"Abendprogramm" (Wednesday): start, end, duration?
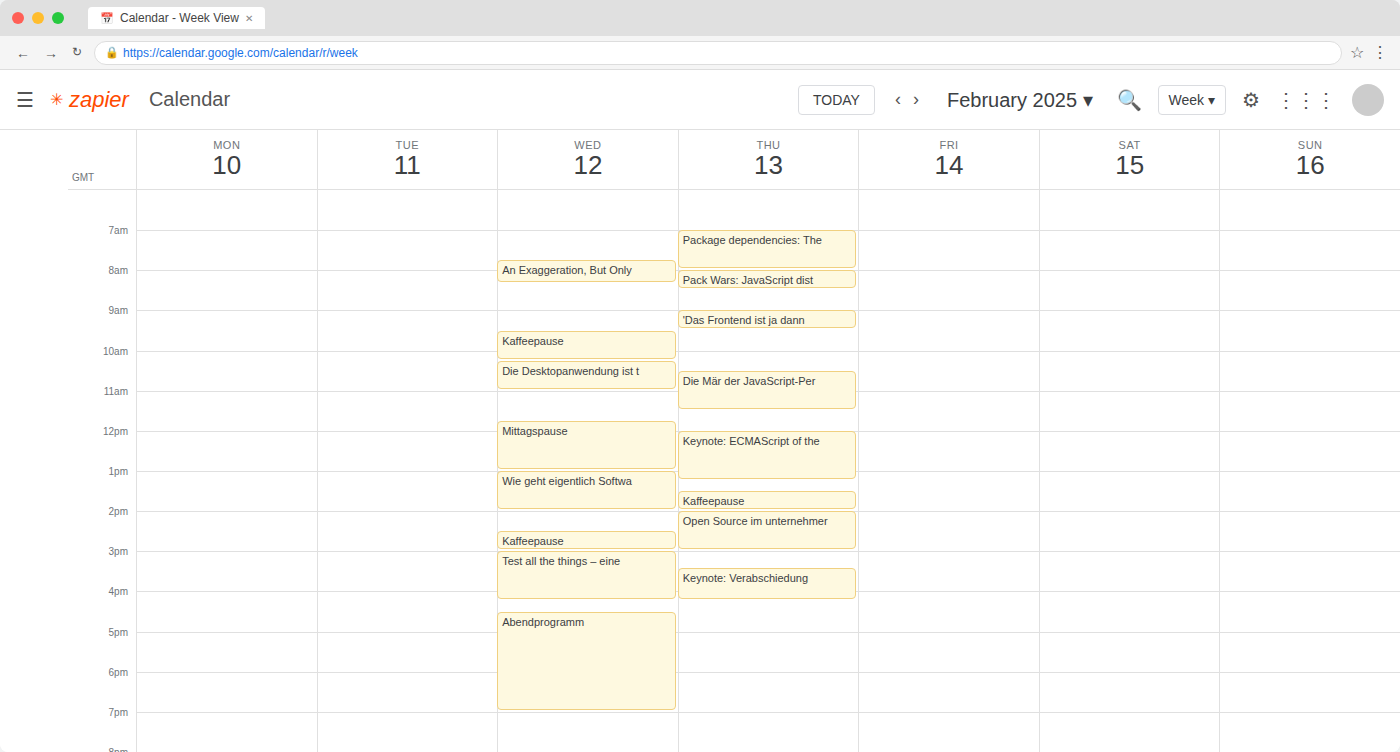
4:30 PM to 7:00 PM, 2 hours 30 minutes